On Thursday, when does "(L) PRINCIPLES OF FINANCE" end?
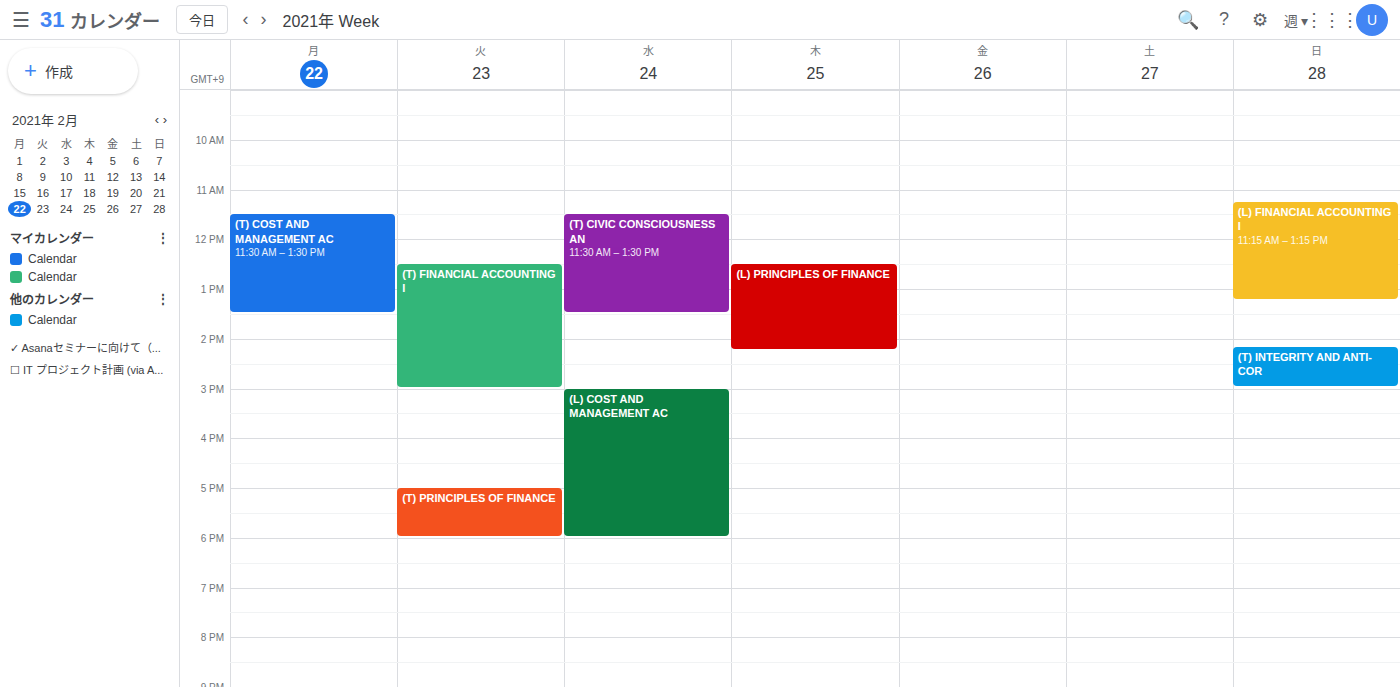
2:15 PM